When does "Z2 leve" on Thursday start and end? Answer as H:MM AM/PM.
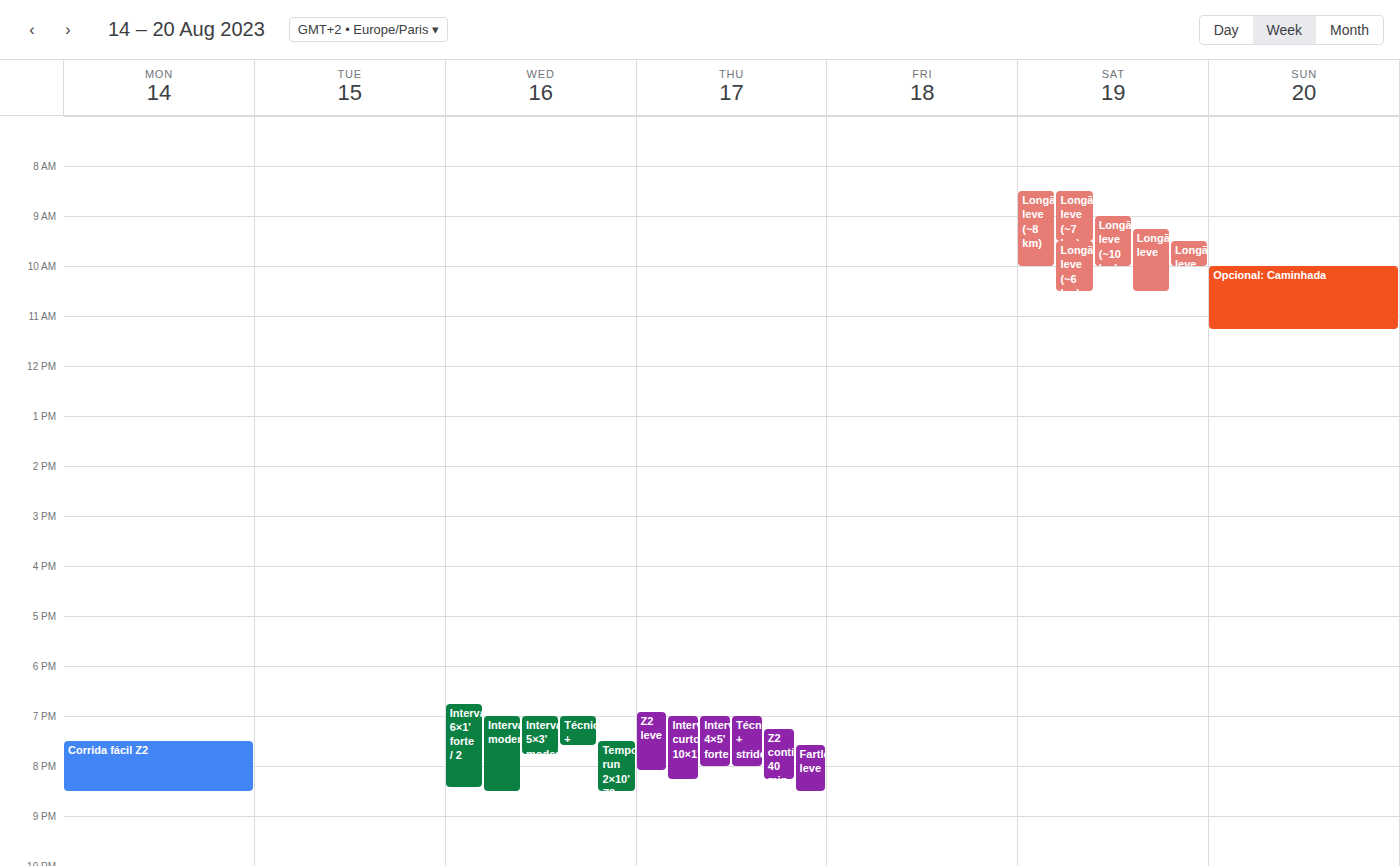
6:55 PM to 8:05 PM